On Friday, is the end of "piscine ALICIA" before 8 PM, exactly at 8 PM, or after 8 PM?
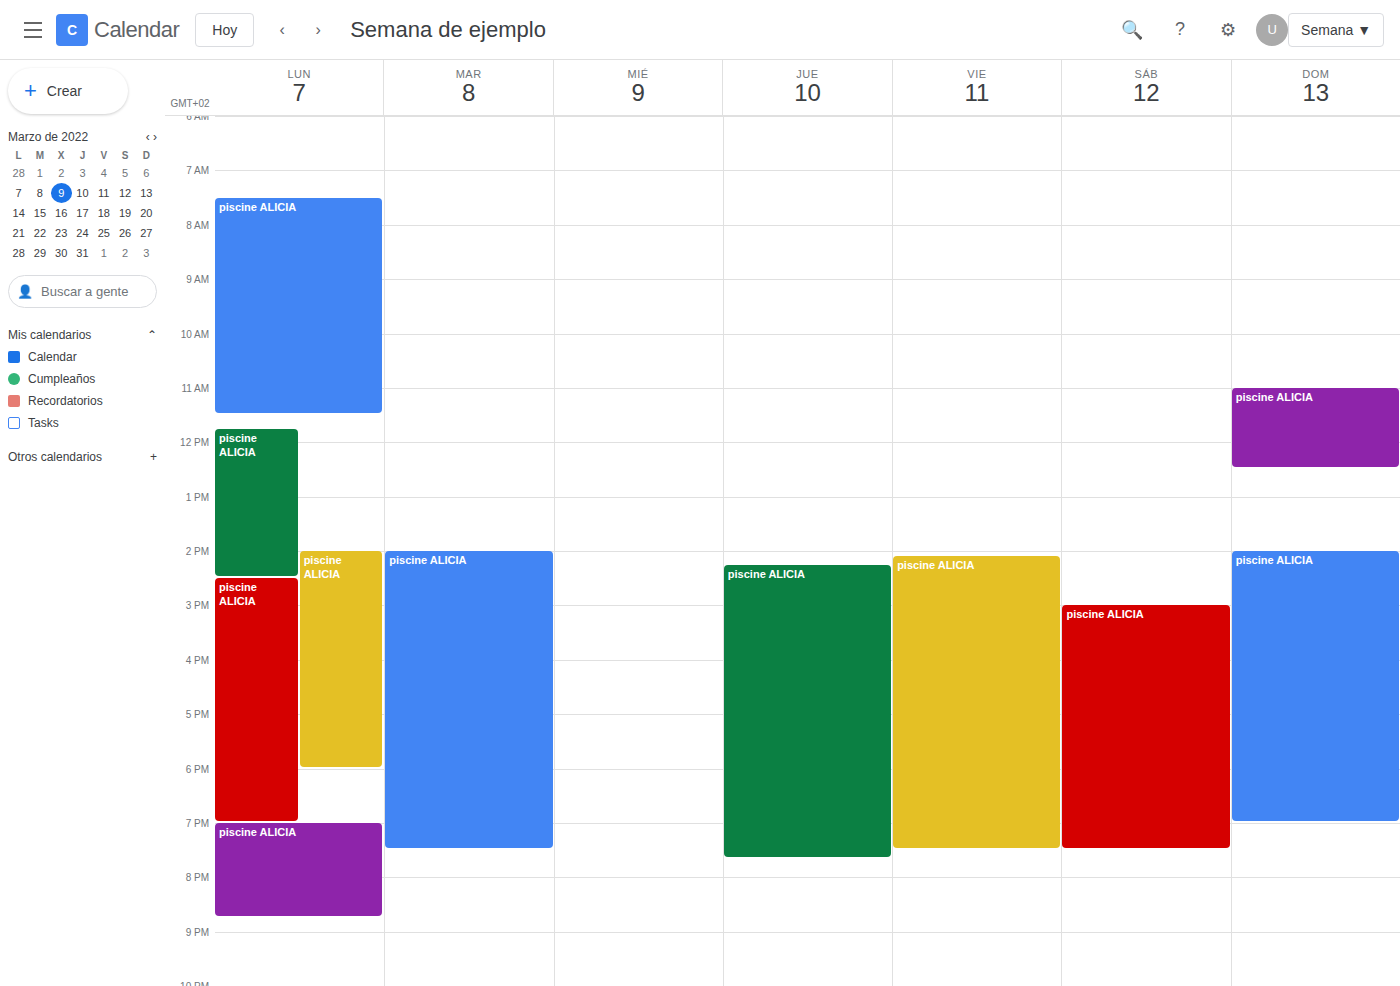
7:30 PM -- before 8 PM, 30 minutes above the 8 PM line.